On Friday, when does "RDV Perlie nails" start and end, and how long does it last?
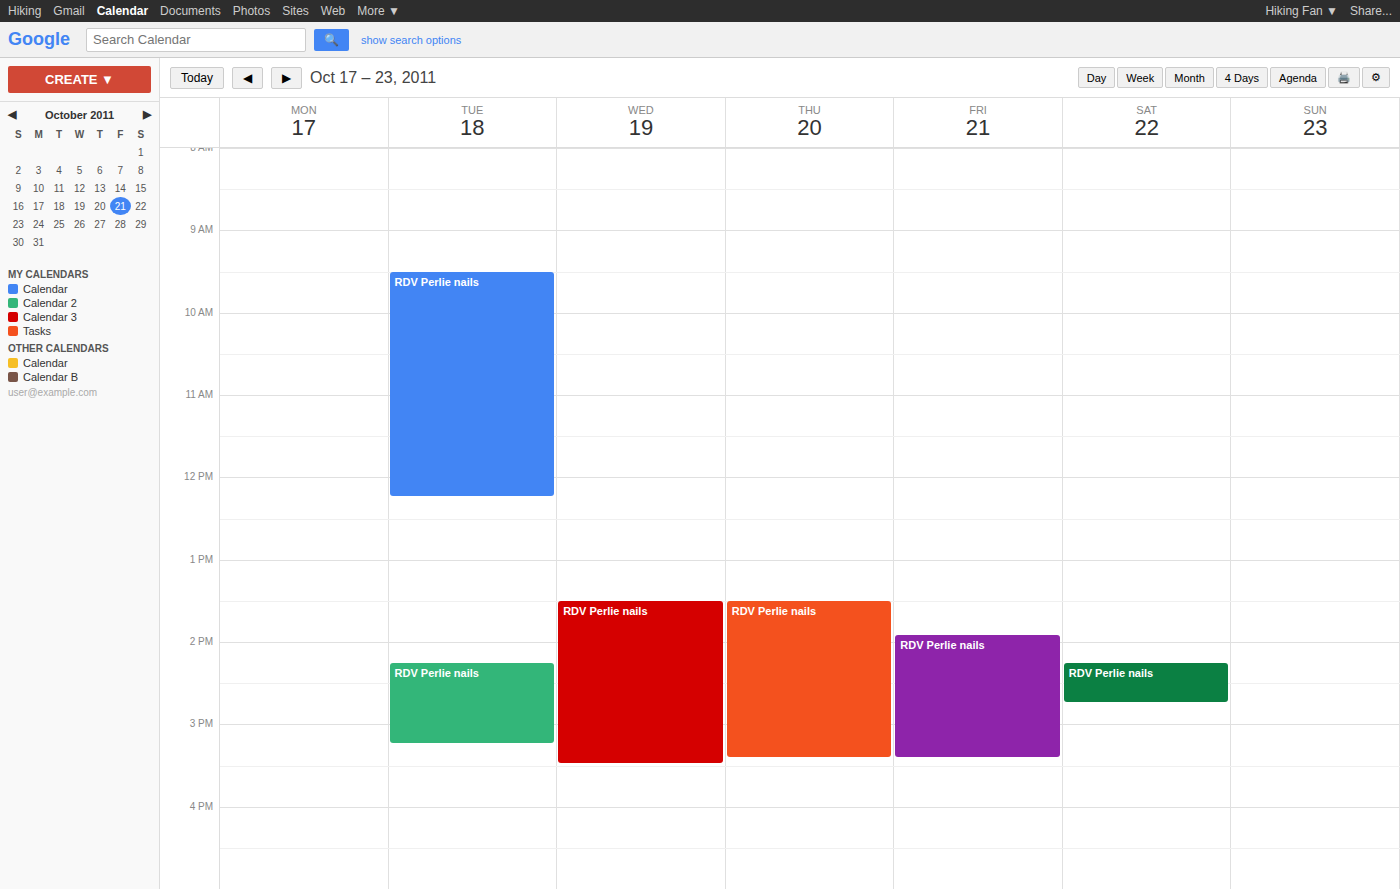
1:55 PM to 3:25 PM, 1 hour 30 minutes